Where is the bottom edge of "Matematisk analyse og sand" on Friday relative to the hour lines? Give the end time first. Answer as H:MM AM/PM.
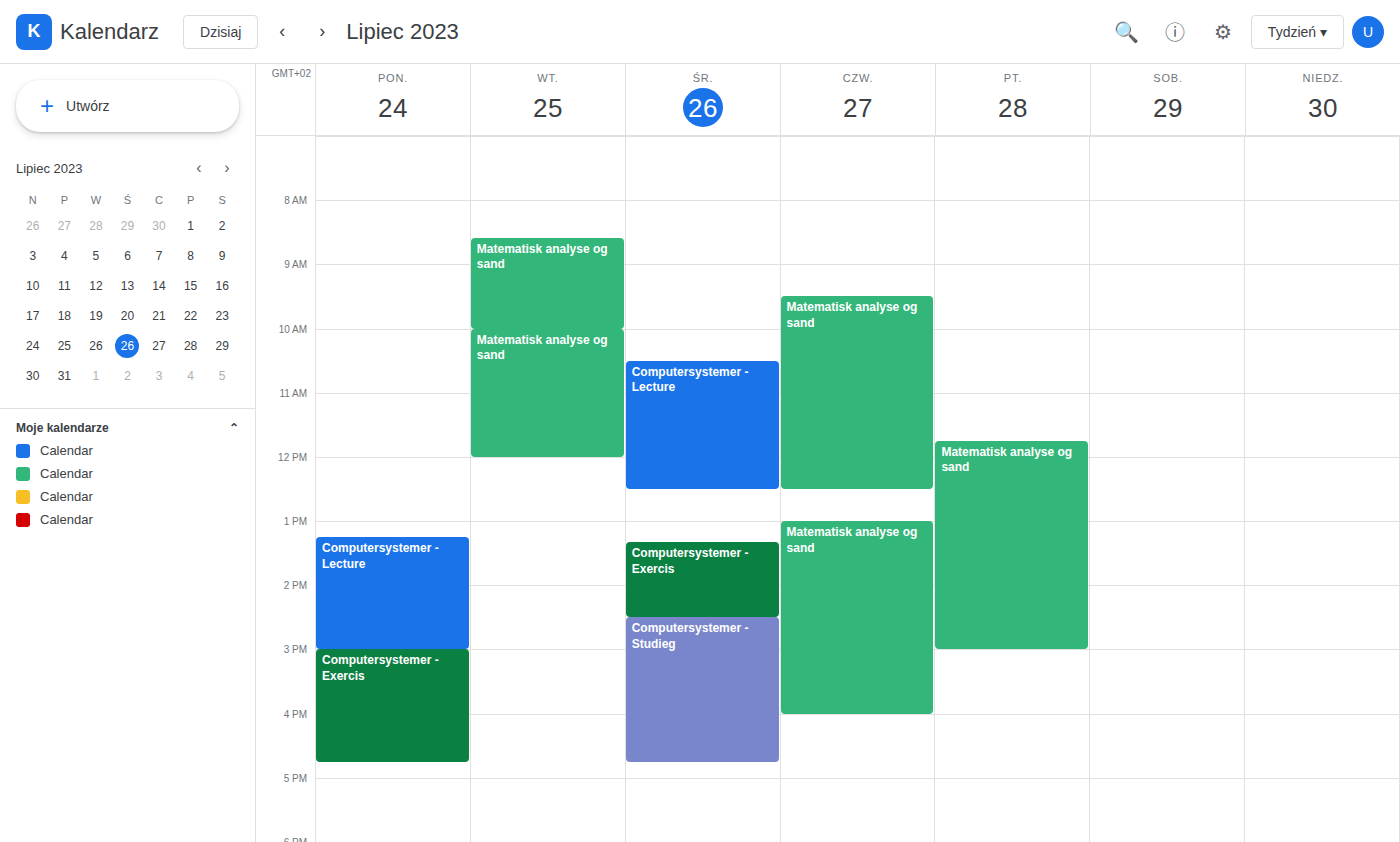
3:00 PM -- exactly on the 3 PM line.